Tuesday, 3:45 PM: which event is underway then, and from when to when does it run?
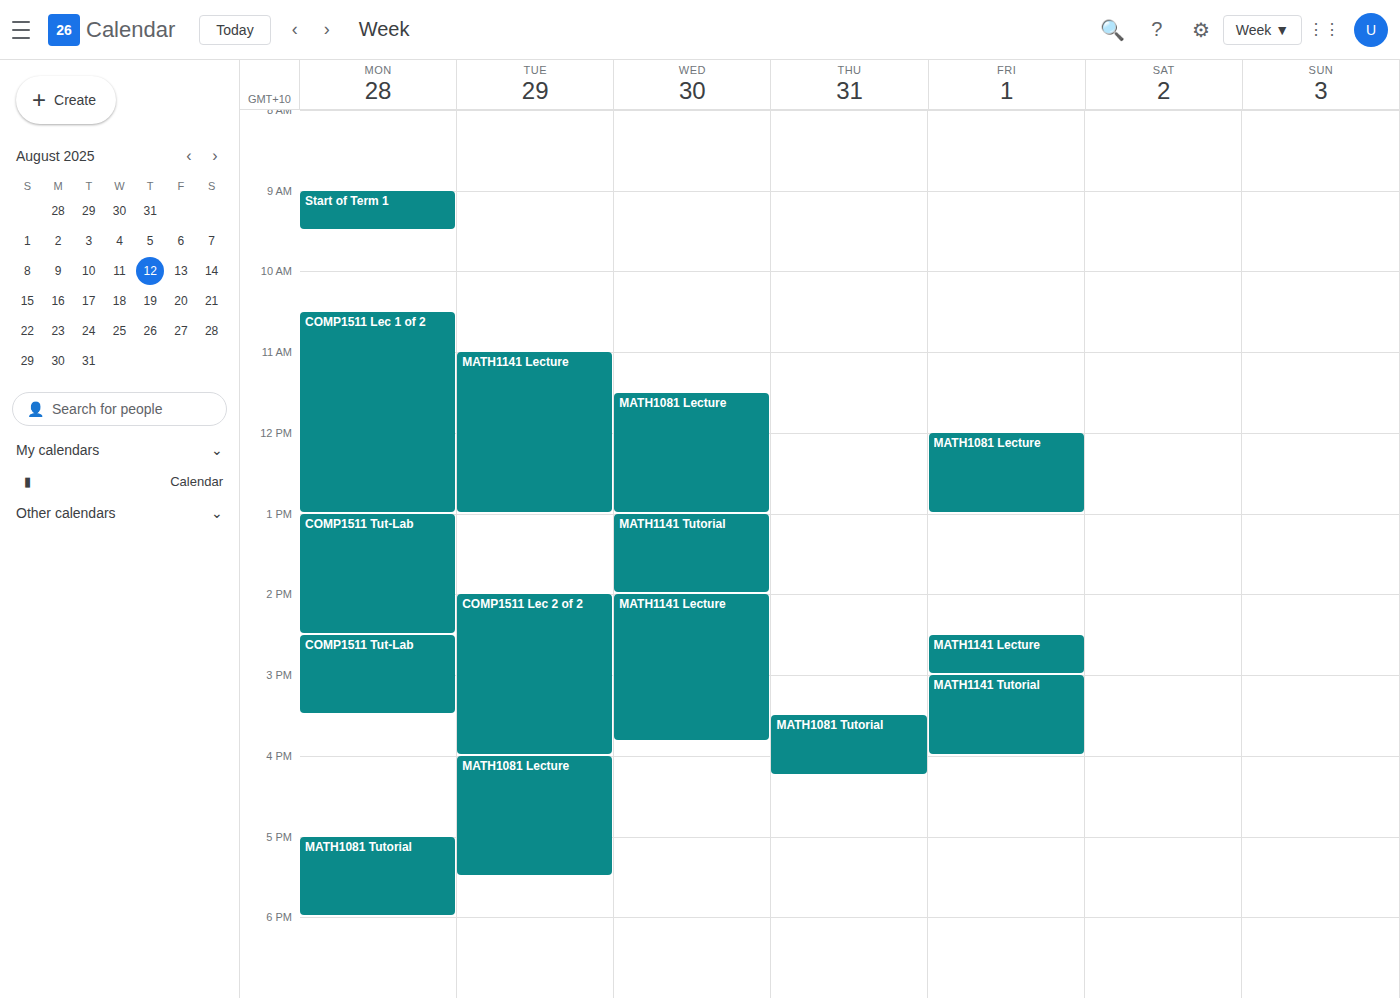
"COMP1511 Lec 2 of 2", 2:00 PM to 4:00 PM